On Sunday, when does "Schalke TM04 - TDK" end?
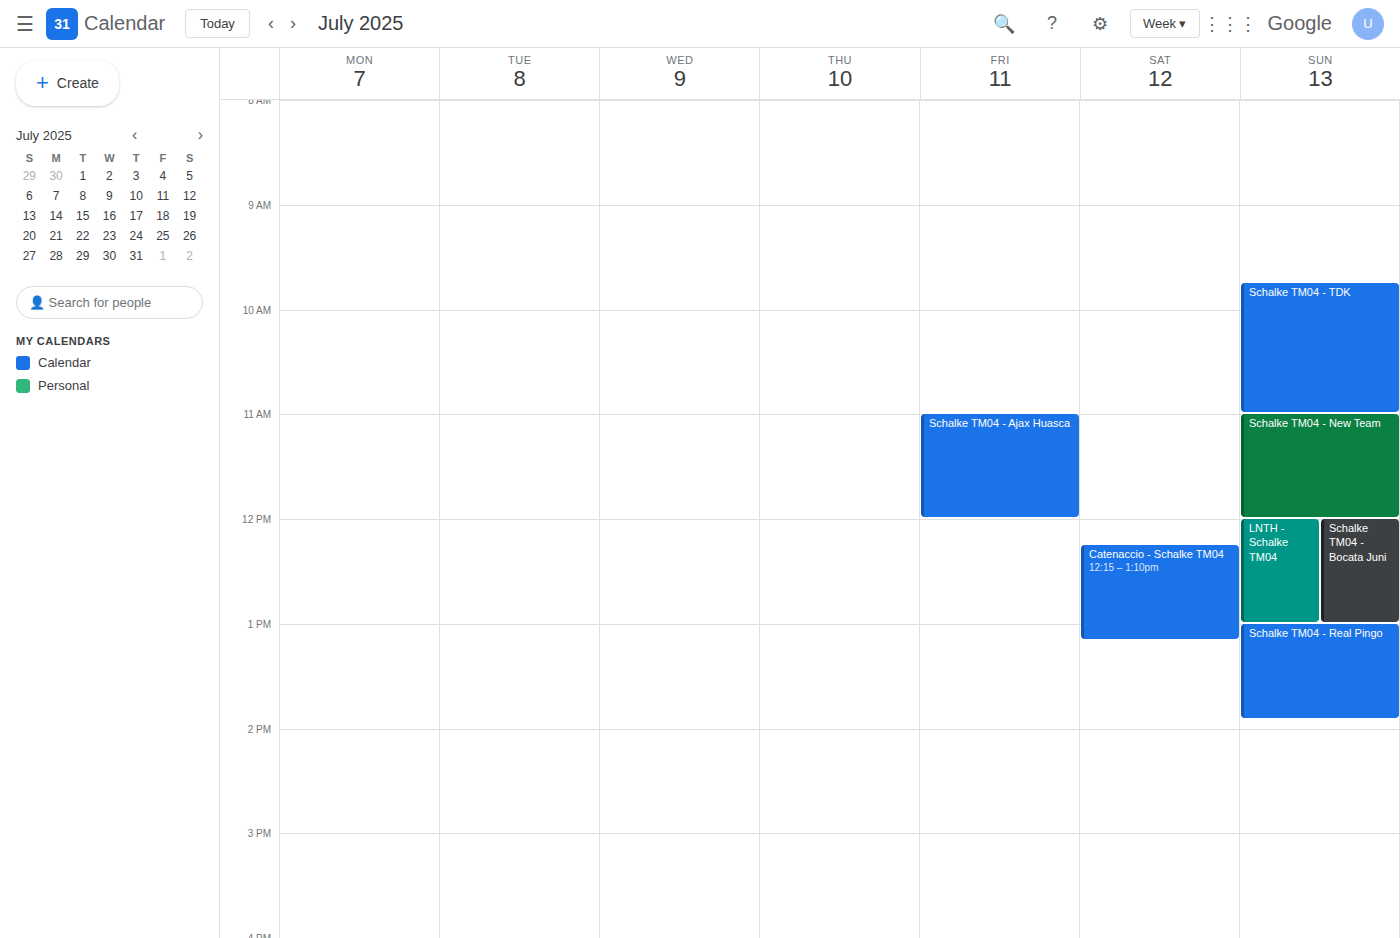
11:00 AM